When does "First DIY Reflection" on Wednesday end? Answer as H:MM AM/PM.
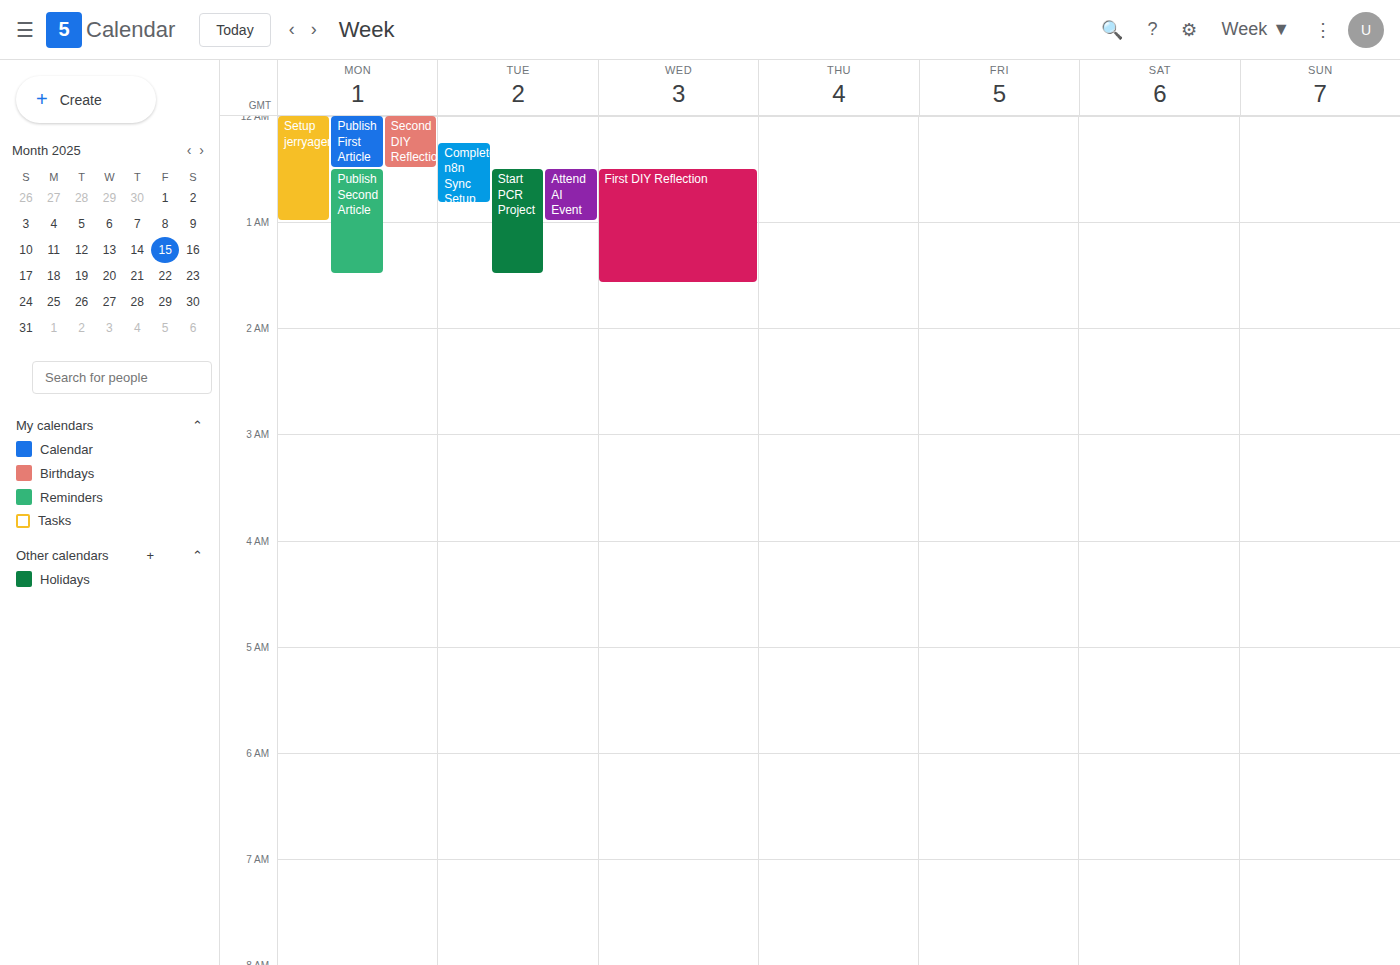
1:35 AM